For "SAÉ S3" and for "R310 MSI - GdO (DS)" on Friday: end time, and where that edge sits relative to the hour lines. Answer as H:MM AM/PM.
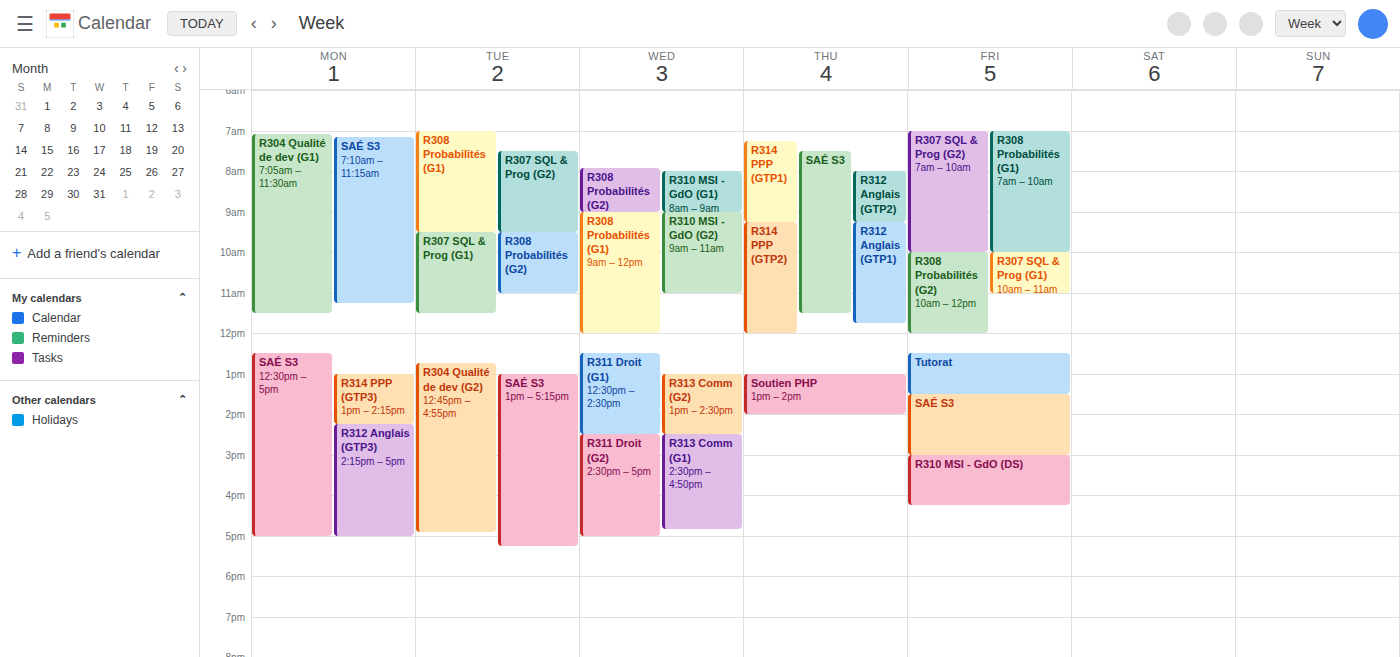
"SAÉ S3": 3:00 PM, exactly on the 3 PM line. "R310 MSI - GdO (DS)": 4:15 PM, neither: a quarter of the way from the 4 PM line to the 5 PM line.